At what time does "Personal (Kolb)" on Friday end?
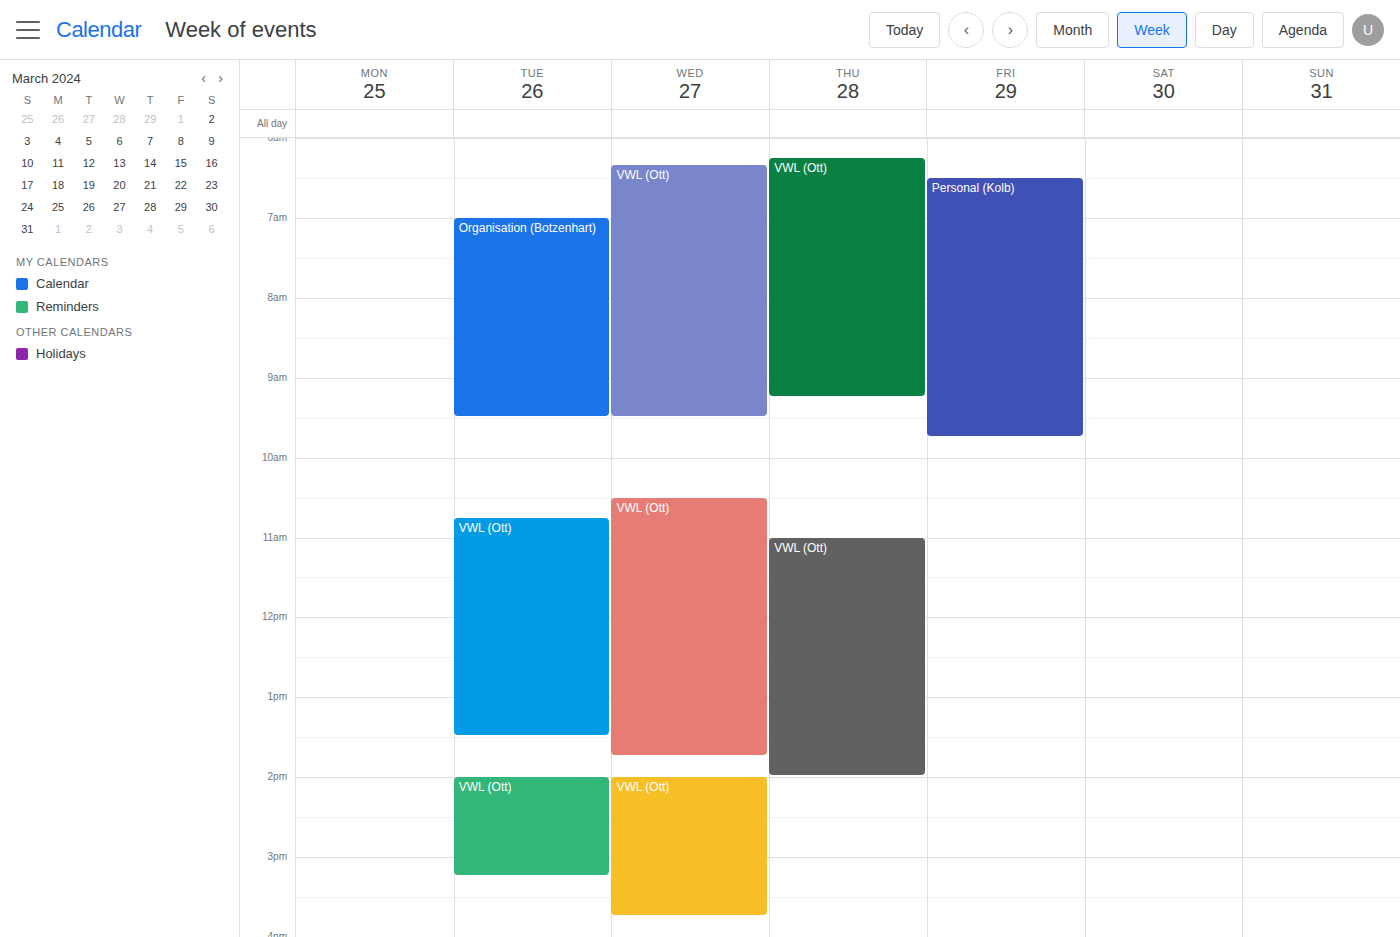
9:45 AM